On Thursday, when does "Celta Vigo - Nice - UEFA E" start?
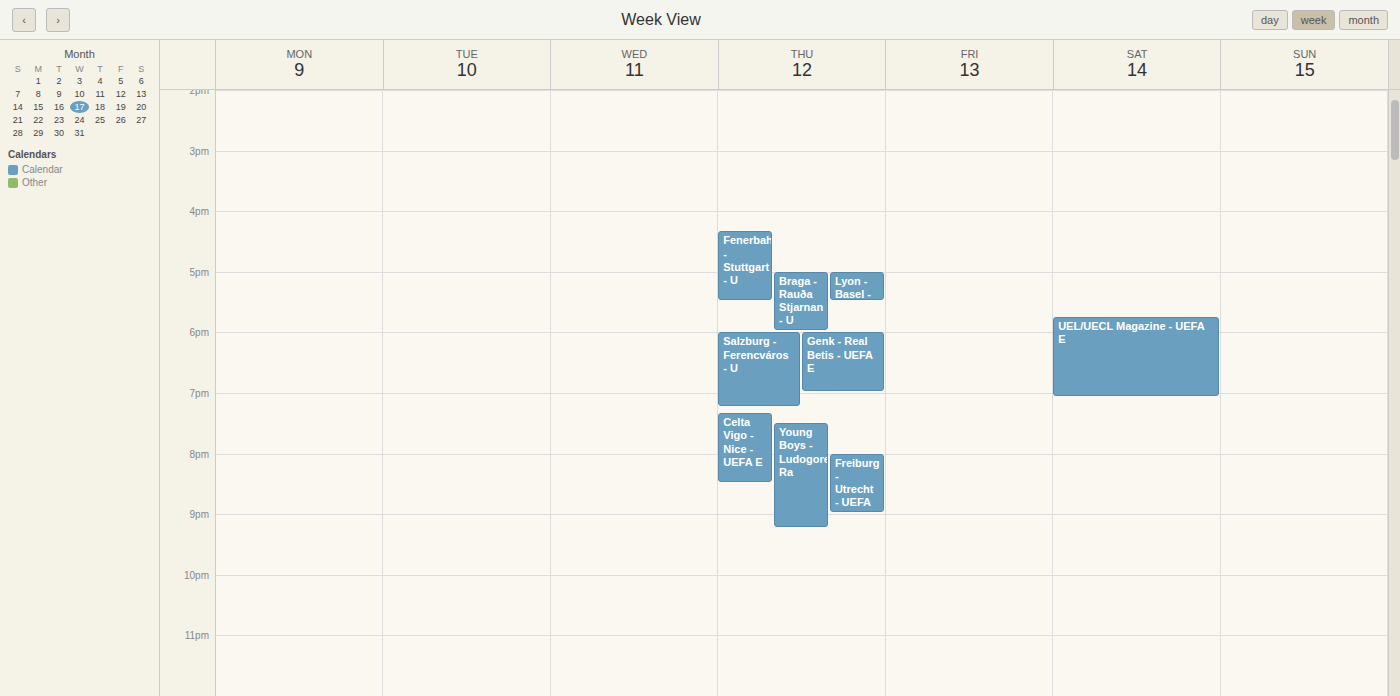
7:20 PM